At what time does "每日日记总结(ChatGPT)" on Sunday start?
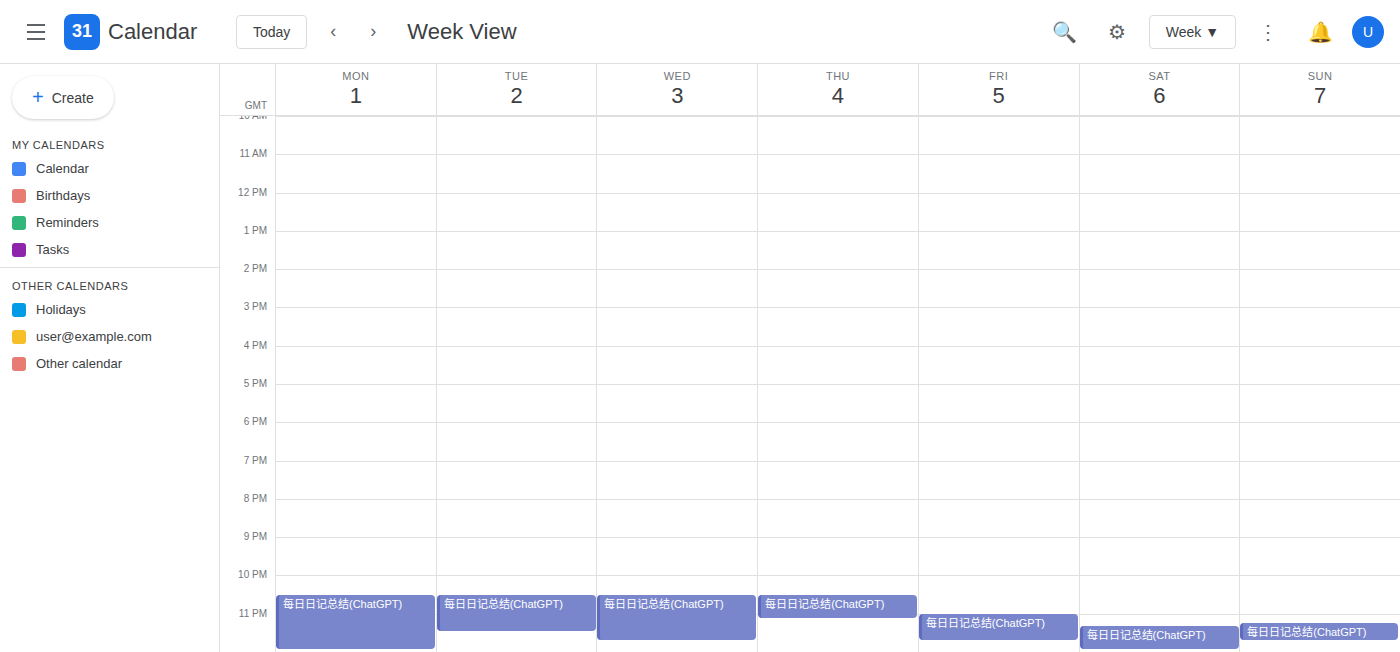
11:15 PM